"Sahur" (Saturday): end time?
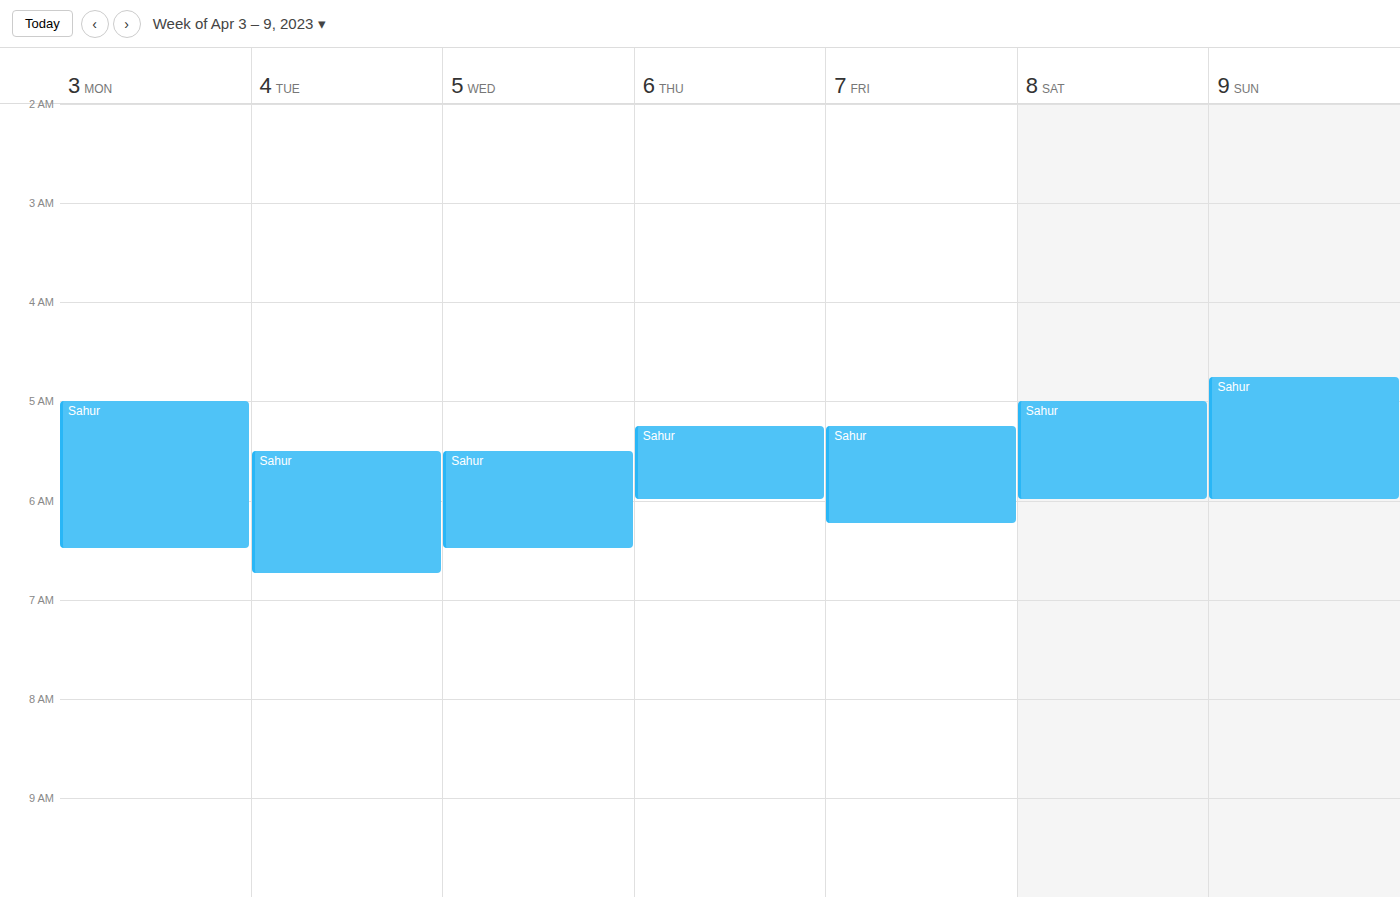
6:00 AM